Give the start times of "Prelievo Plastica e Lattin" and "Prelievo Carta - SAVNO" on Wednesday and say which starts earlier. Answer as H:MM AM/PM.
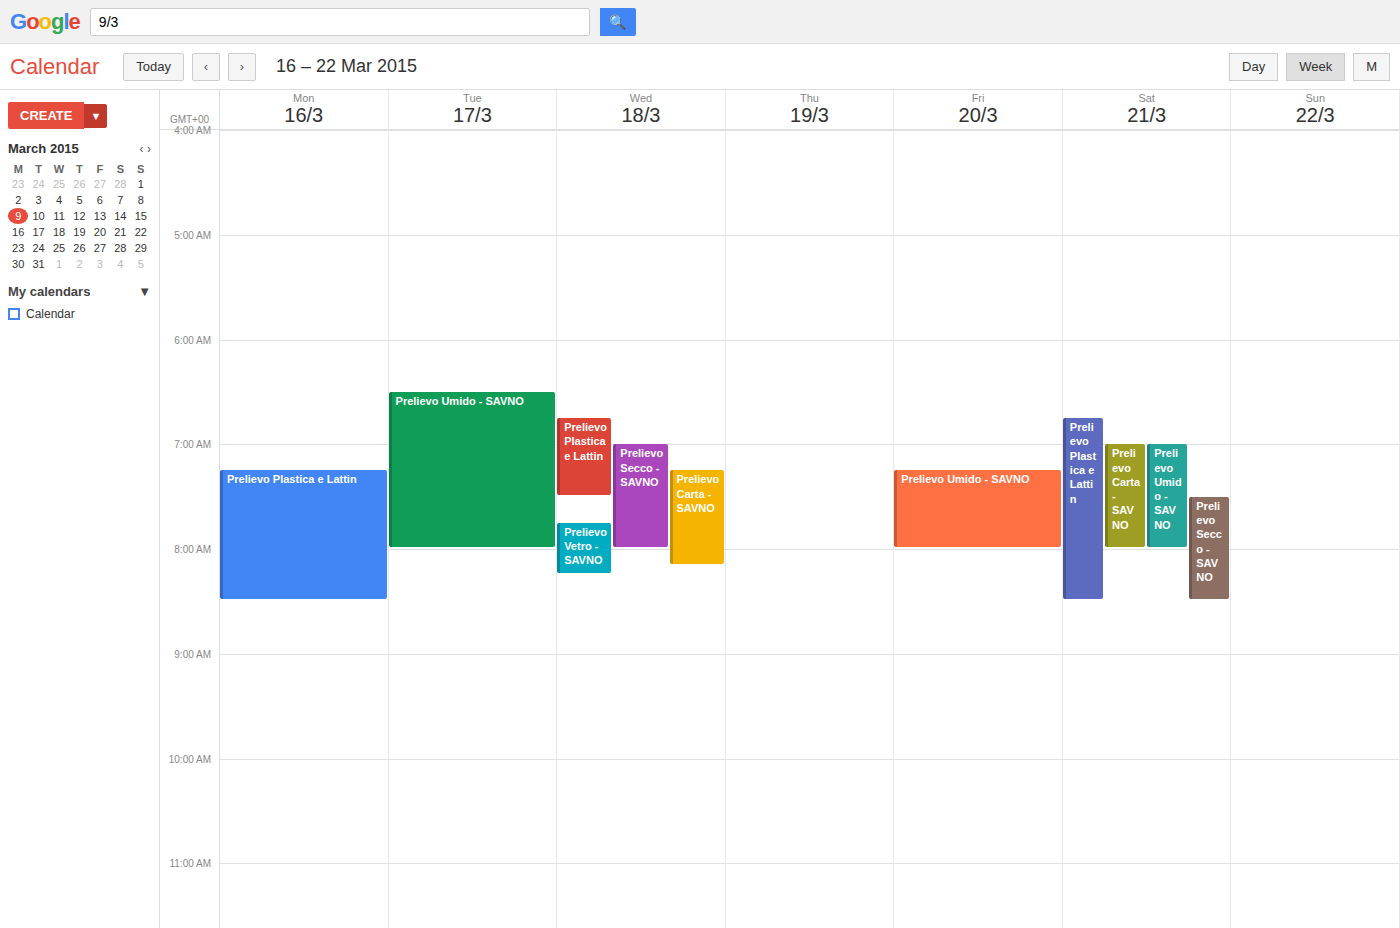
"Prelievo Plastica e Lattin" 6:45 AM; "Prelievo Carta - SAVNO" 7:15 AM.